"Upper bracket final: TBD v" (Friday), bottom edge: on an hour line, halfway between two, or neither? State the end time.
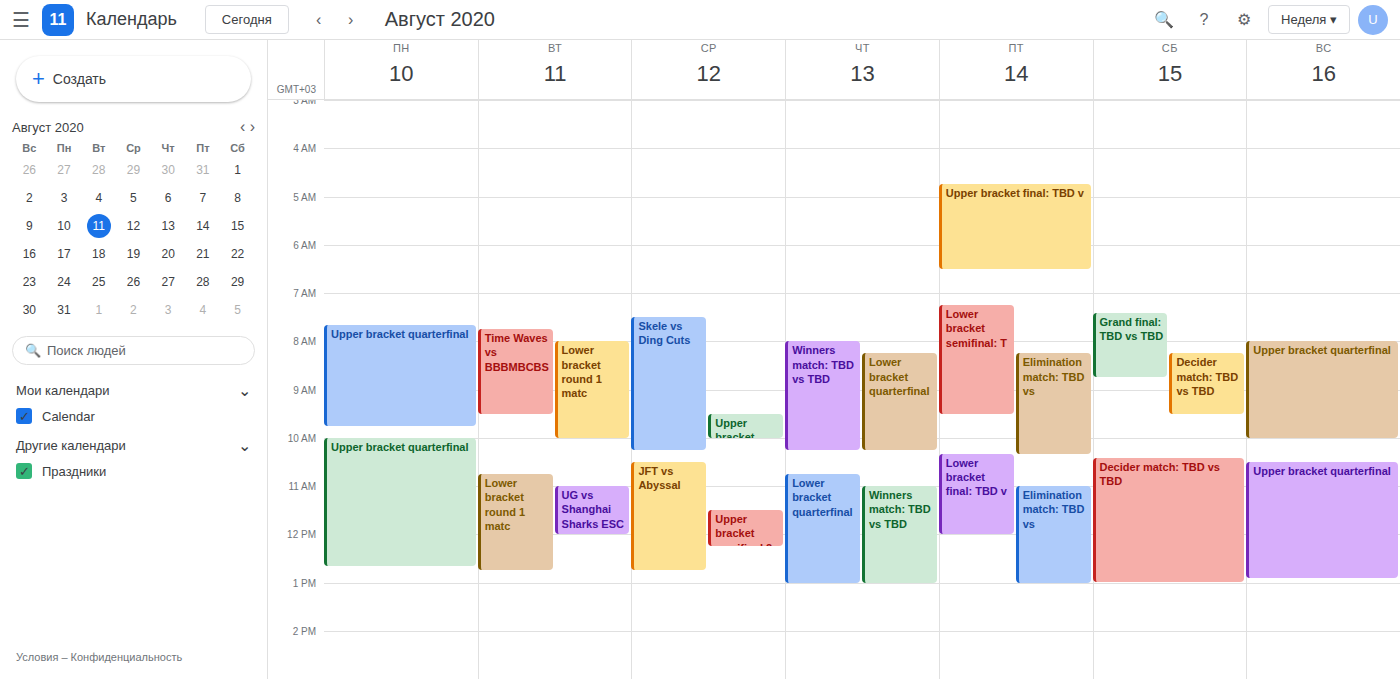
6:30 AM -- halfway between the 6 AM and 7 AM lines.